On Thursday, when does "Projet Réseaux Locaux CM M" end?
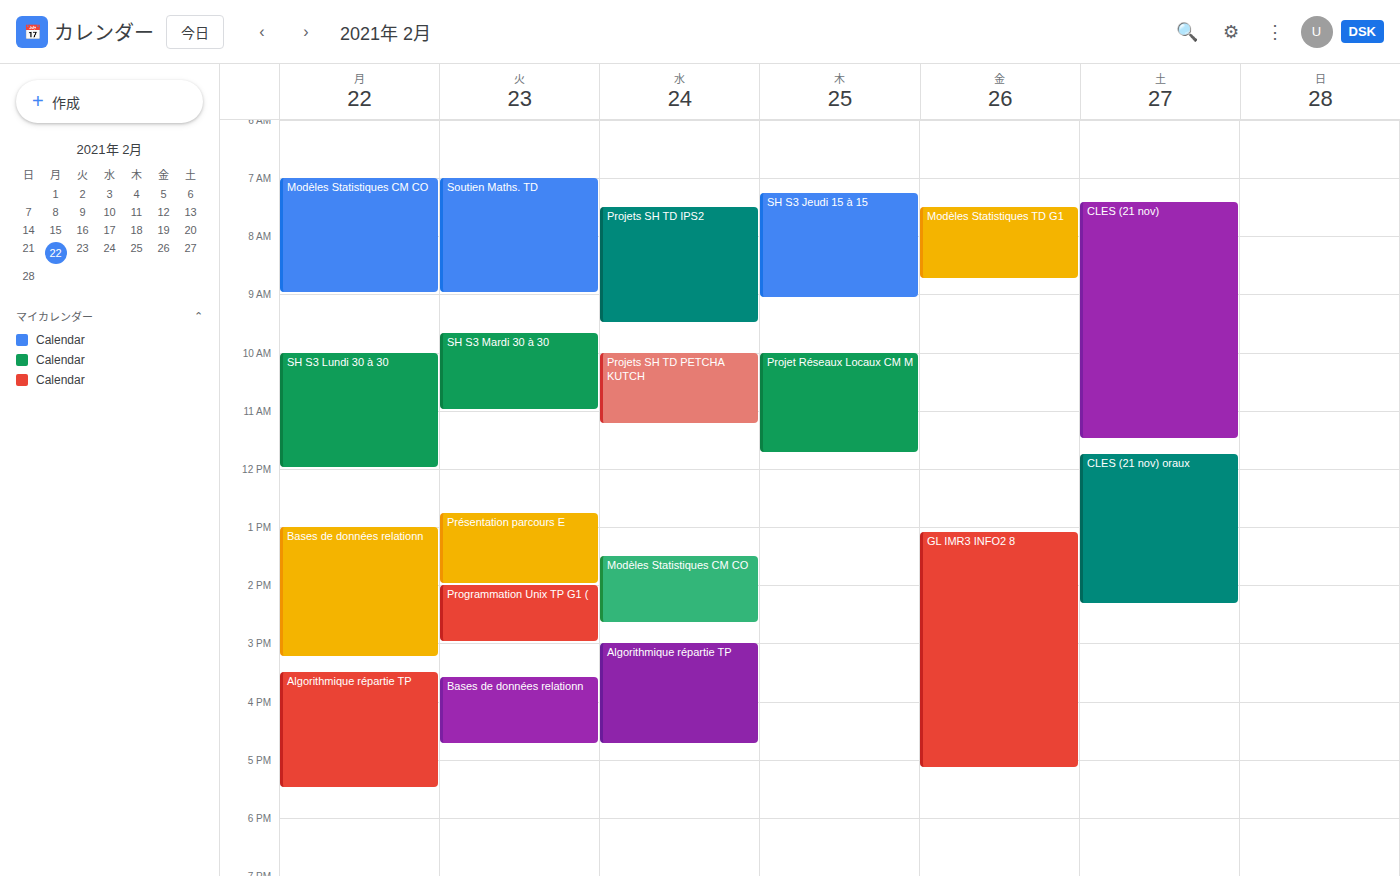
11:45 AM